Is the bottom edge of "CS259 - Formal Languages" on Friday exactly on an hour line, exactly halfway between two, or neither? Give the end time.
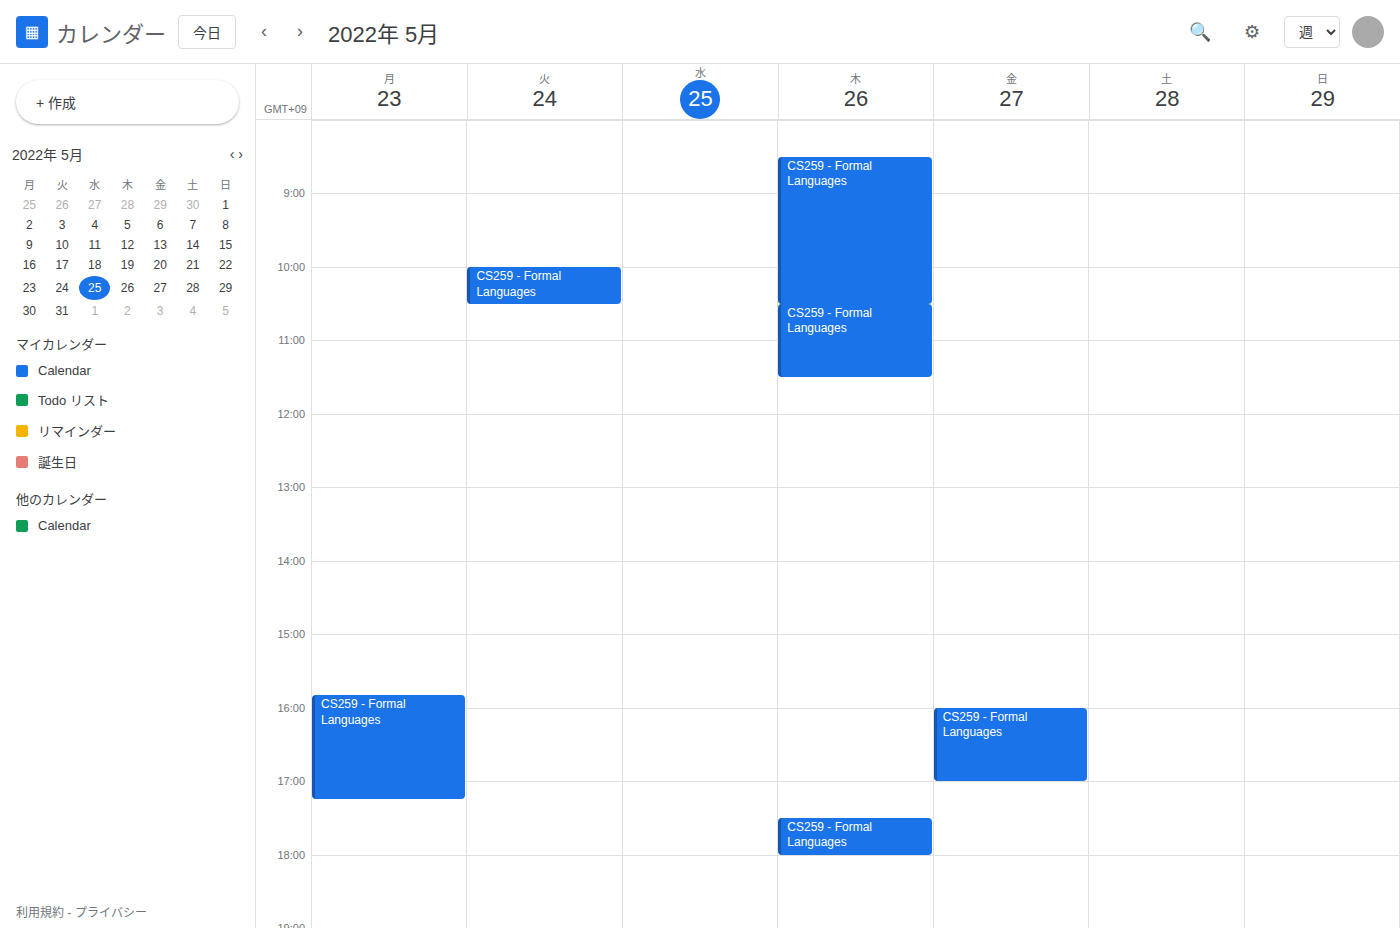
5:00 PM -- exactly on the 5 PM line.